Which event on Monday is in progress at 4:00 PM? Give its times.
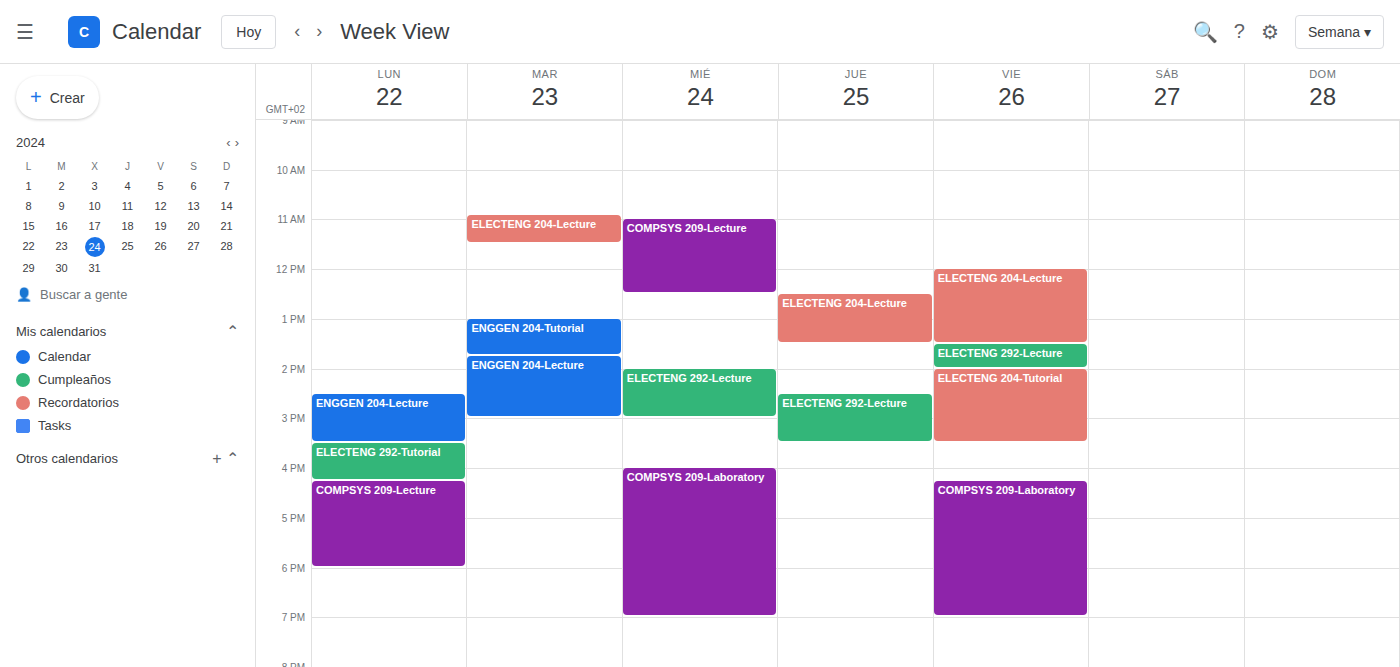
"ELECTENG 292-Tutorial", 3:30 PM to 4:15 PM